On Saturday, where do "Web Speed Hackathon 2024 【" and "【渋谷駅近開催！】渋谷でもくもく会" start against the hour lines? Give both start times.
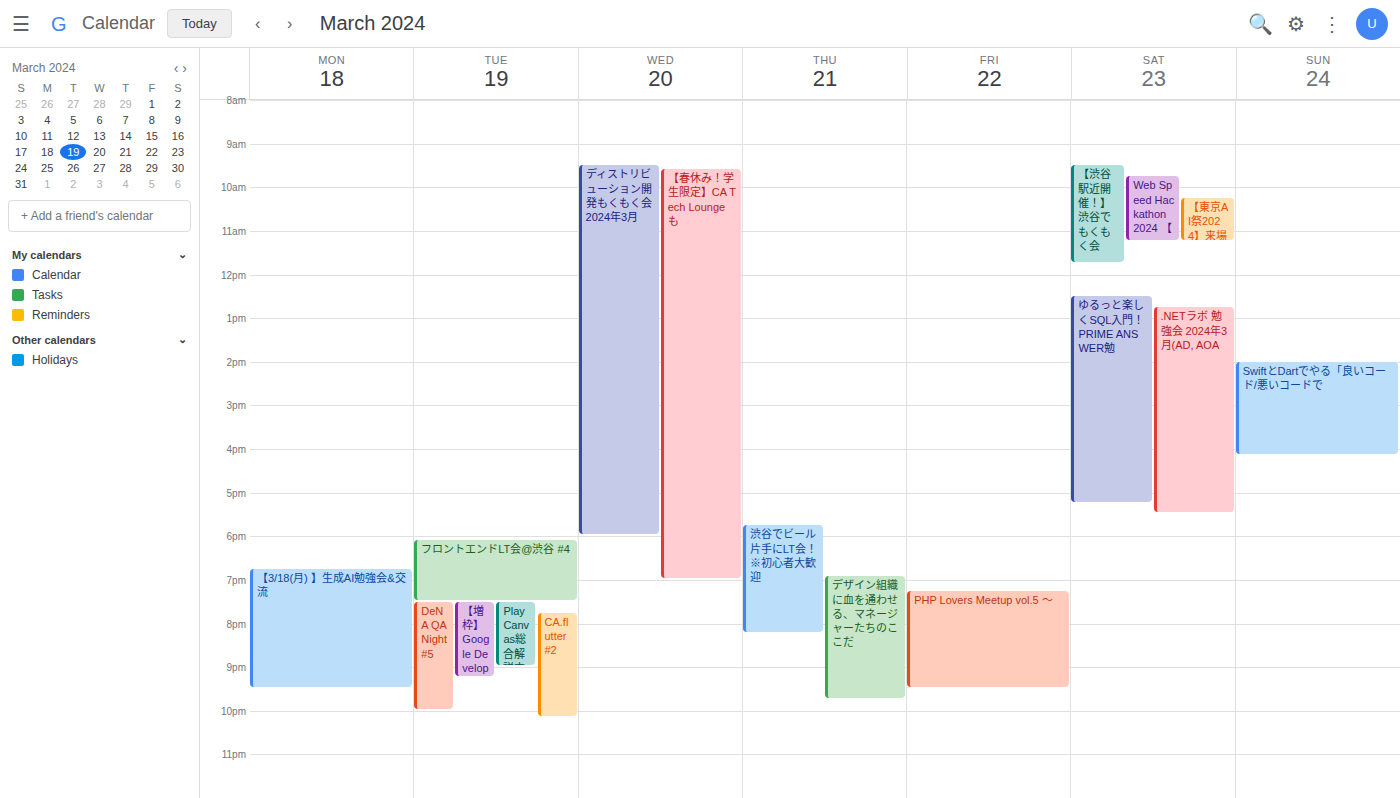
"Web Speed Hackathon 2024 【": 9:45 AM, neither: three quarters of the way from the 9 AM line to the 10 AM line. "【渋谷駅近開催！】渋谷でもくもく会": 9:30 AM, halfway between the 9 AM and 10 AM lines.